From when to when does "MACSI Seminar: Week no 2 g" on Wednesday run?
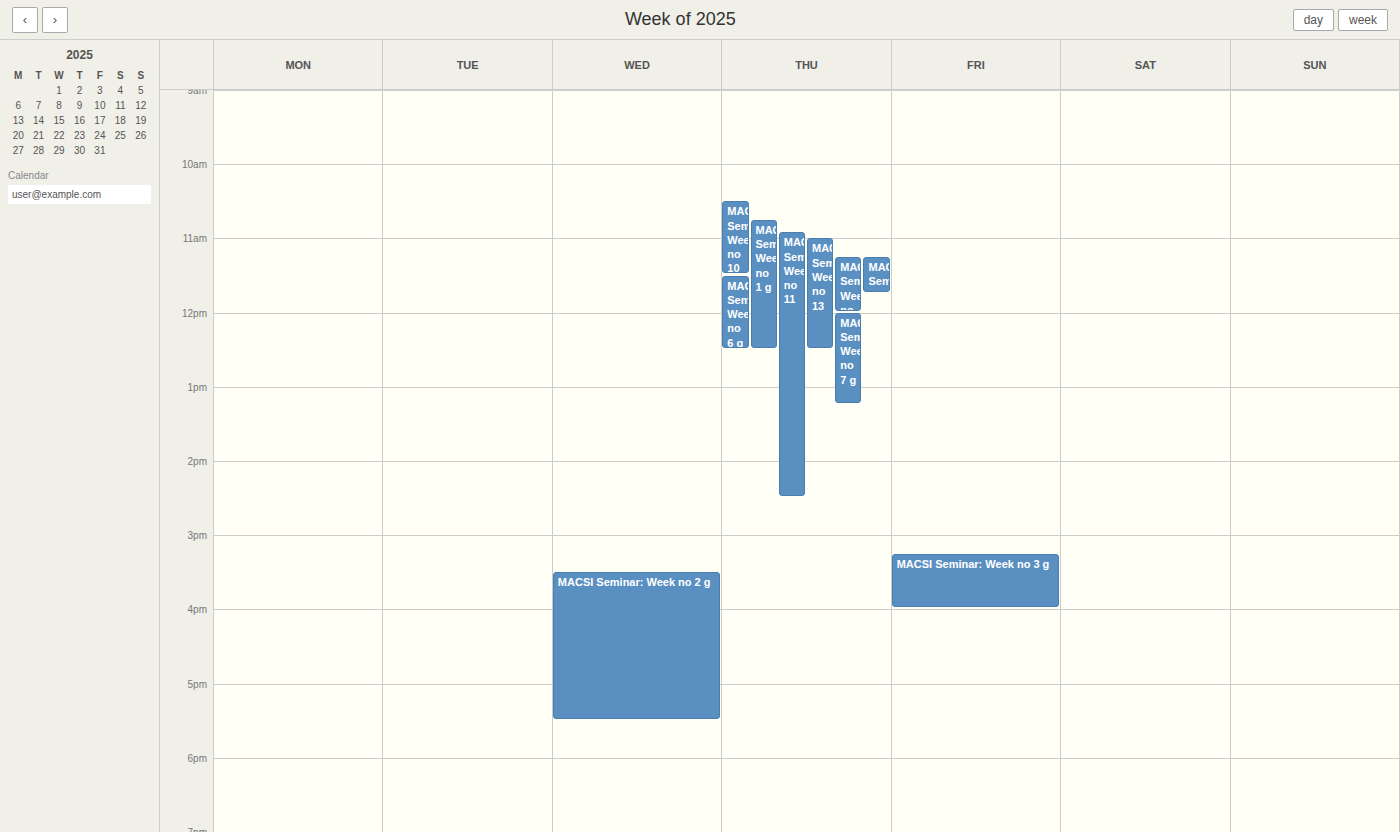
3:30 PM to 5:30 PM